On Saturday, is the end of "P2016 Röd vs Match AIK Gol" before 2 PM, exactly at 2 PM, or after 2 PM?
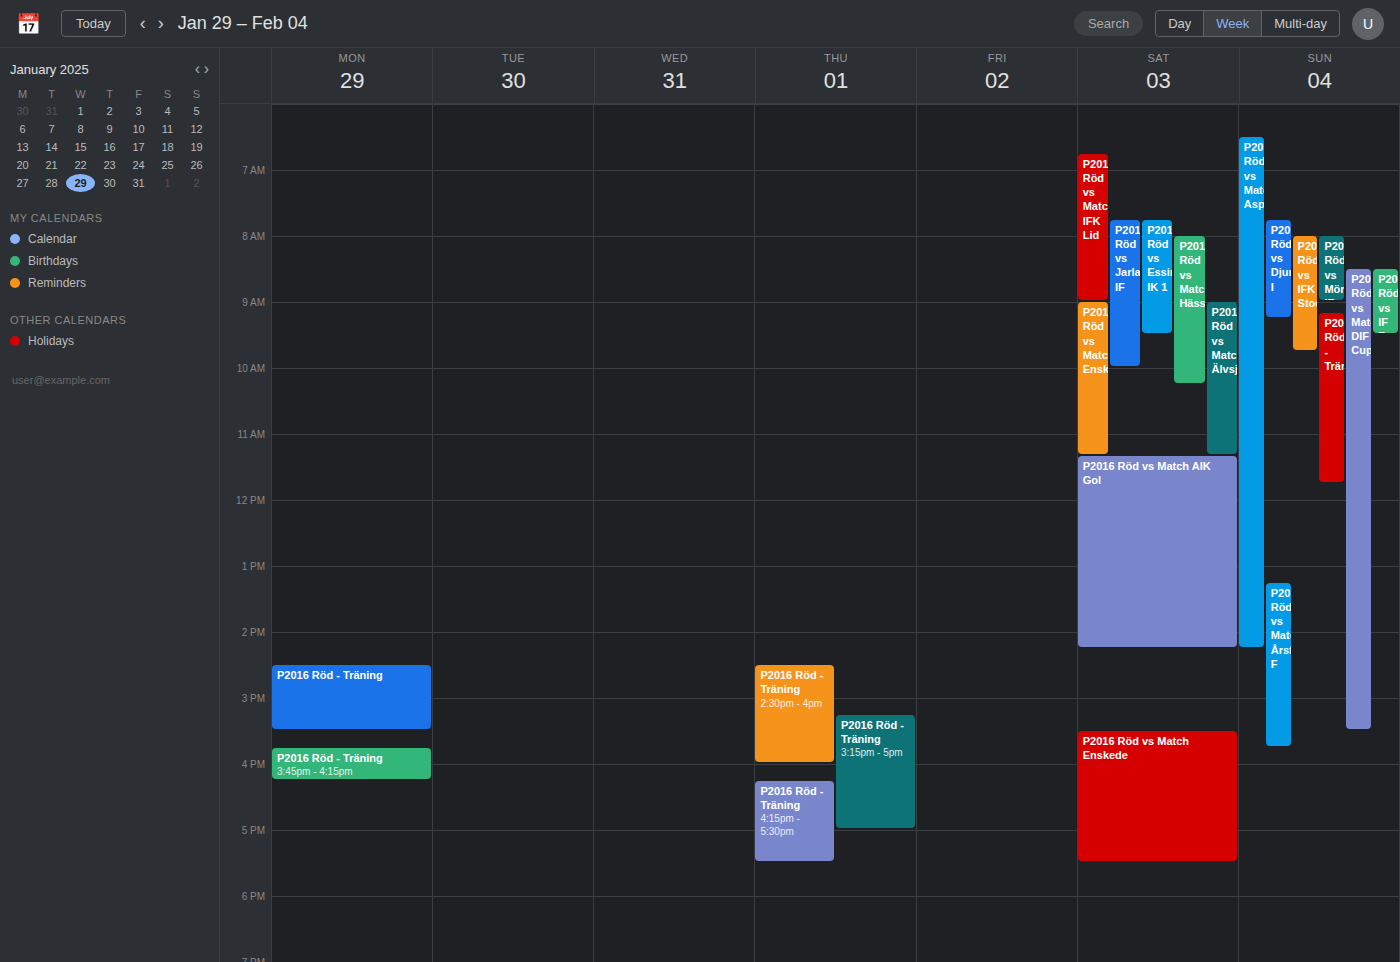
2:15 PM -- after 2 PM, 15 minutes below the 2 PM line.